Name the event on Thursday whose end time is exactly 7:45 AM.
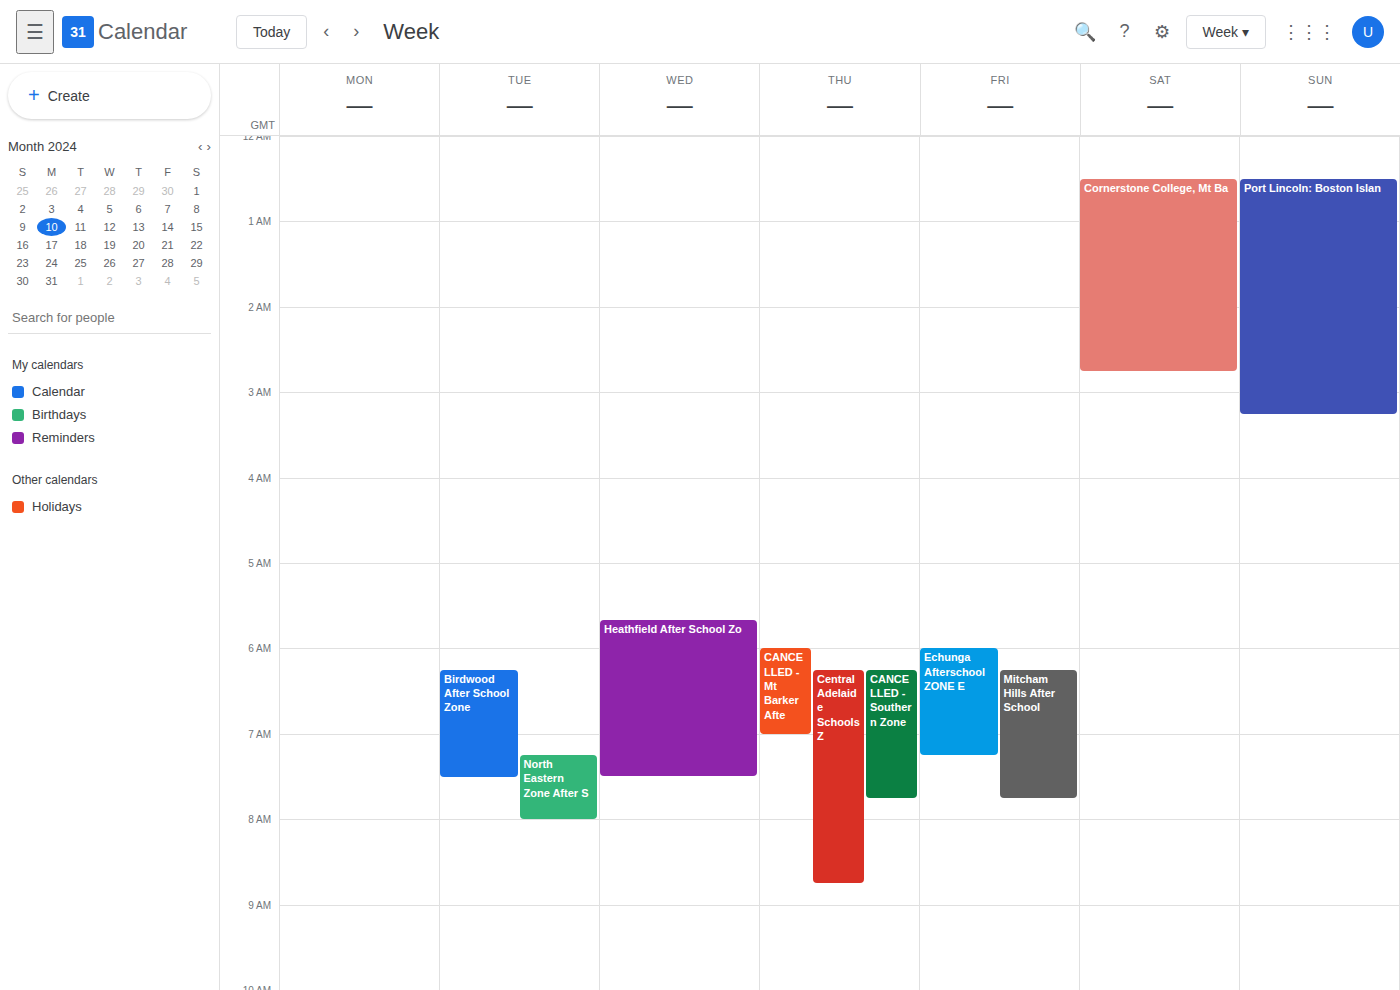
"CANCELLED - Southern Zone"